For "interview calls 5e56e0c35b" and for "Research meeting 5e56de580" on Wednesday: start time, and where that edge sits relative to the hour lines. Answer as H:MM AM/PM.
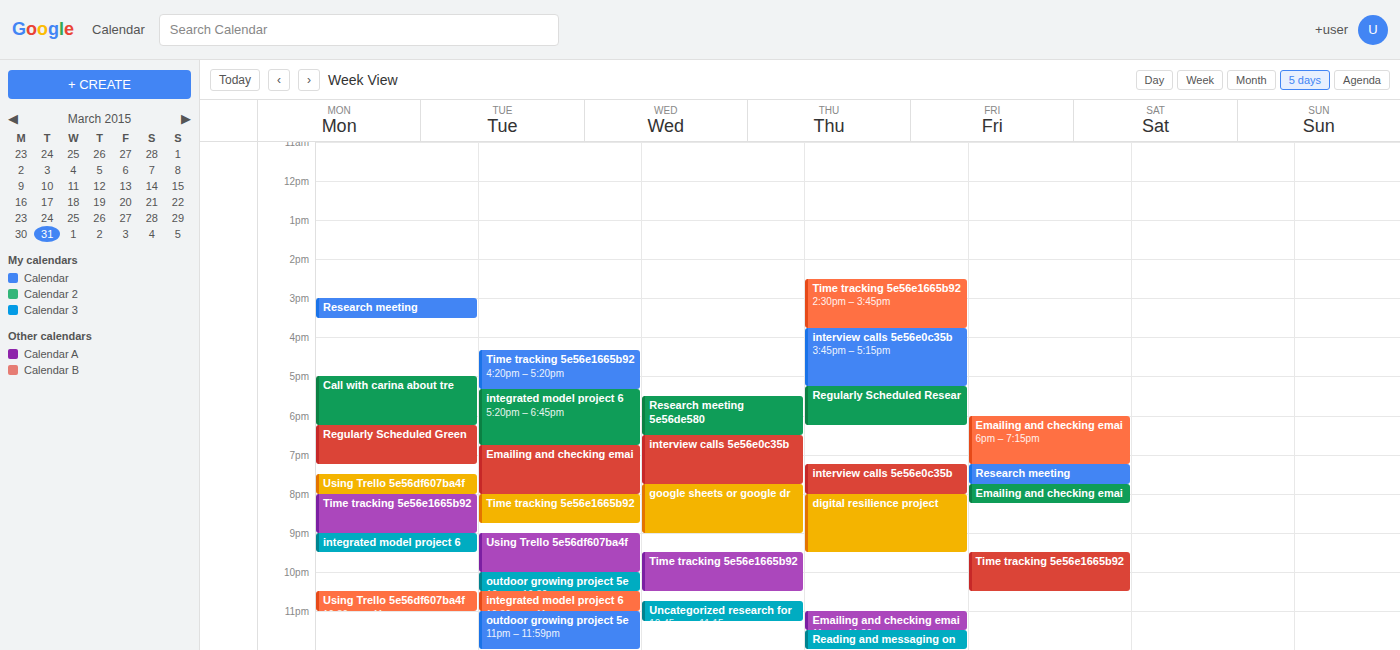
"interview calls 5e56e0c35b": 6:30 PM, halfway between the 6 PM and 7 PM lines. "Research meeting 5e56de580": 5:30 PM, halfway between the 5 PM and 6 PM lines.